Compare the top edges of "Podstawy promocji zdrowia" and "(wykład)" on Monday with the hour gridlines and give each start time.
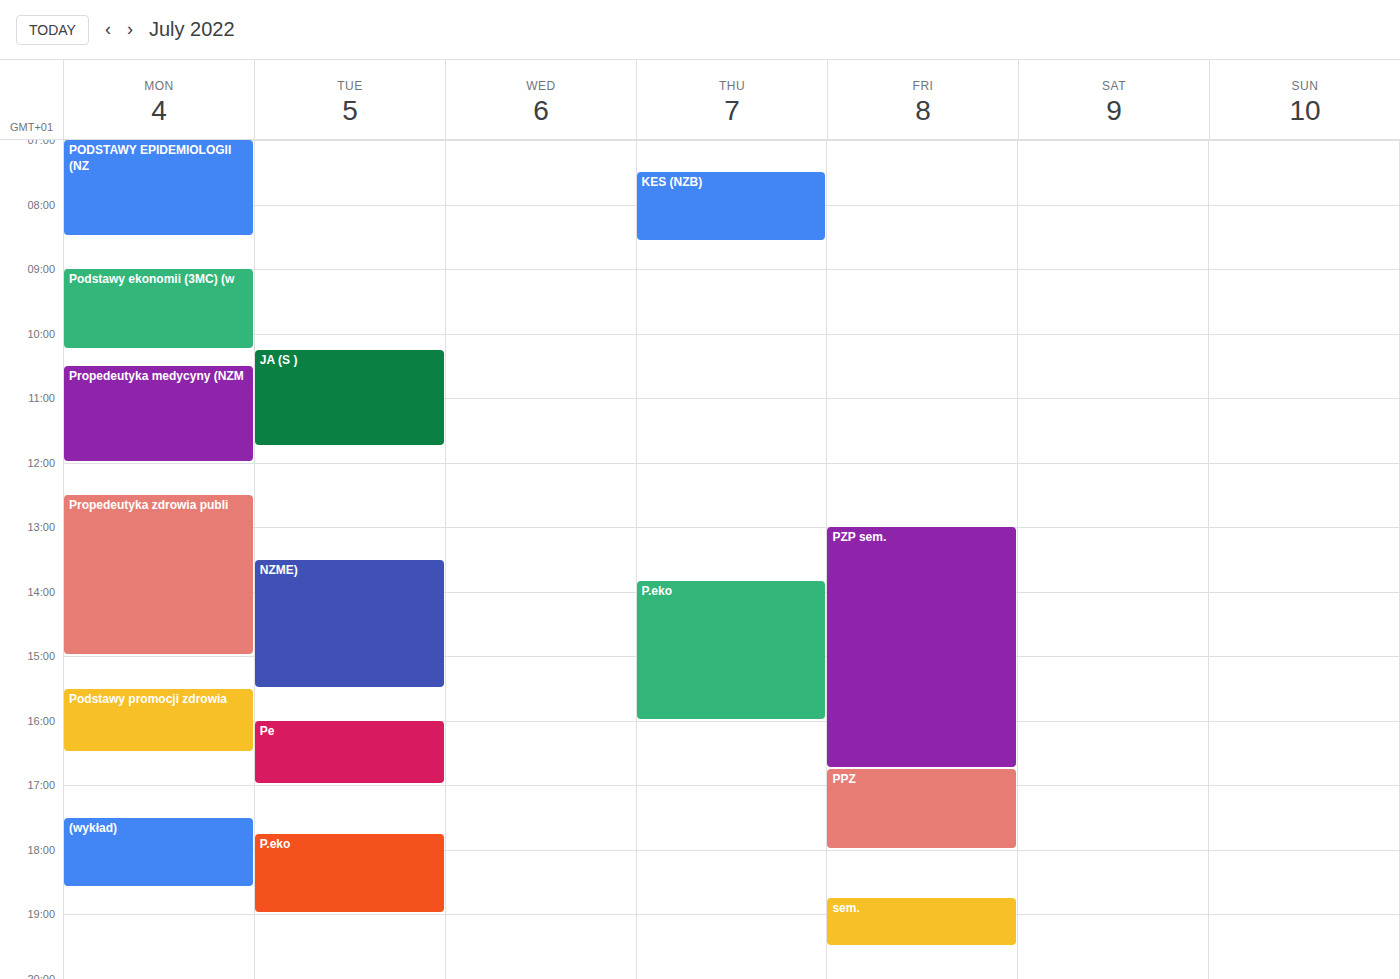
"Podstawy promocji zdrowia": 3:30 PM, halfway between the 3 PM and 4 PM lines. "(wykład)": 5:30 PM, halfway between the 5 PM and 6 PM lines.